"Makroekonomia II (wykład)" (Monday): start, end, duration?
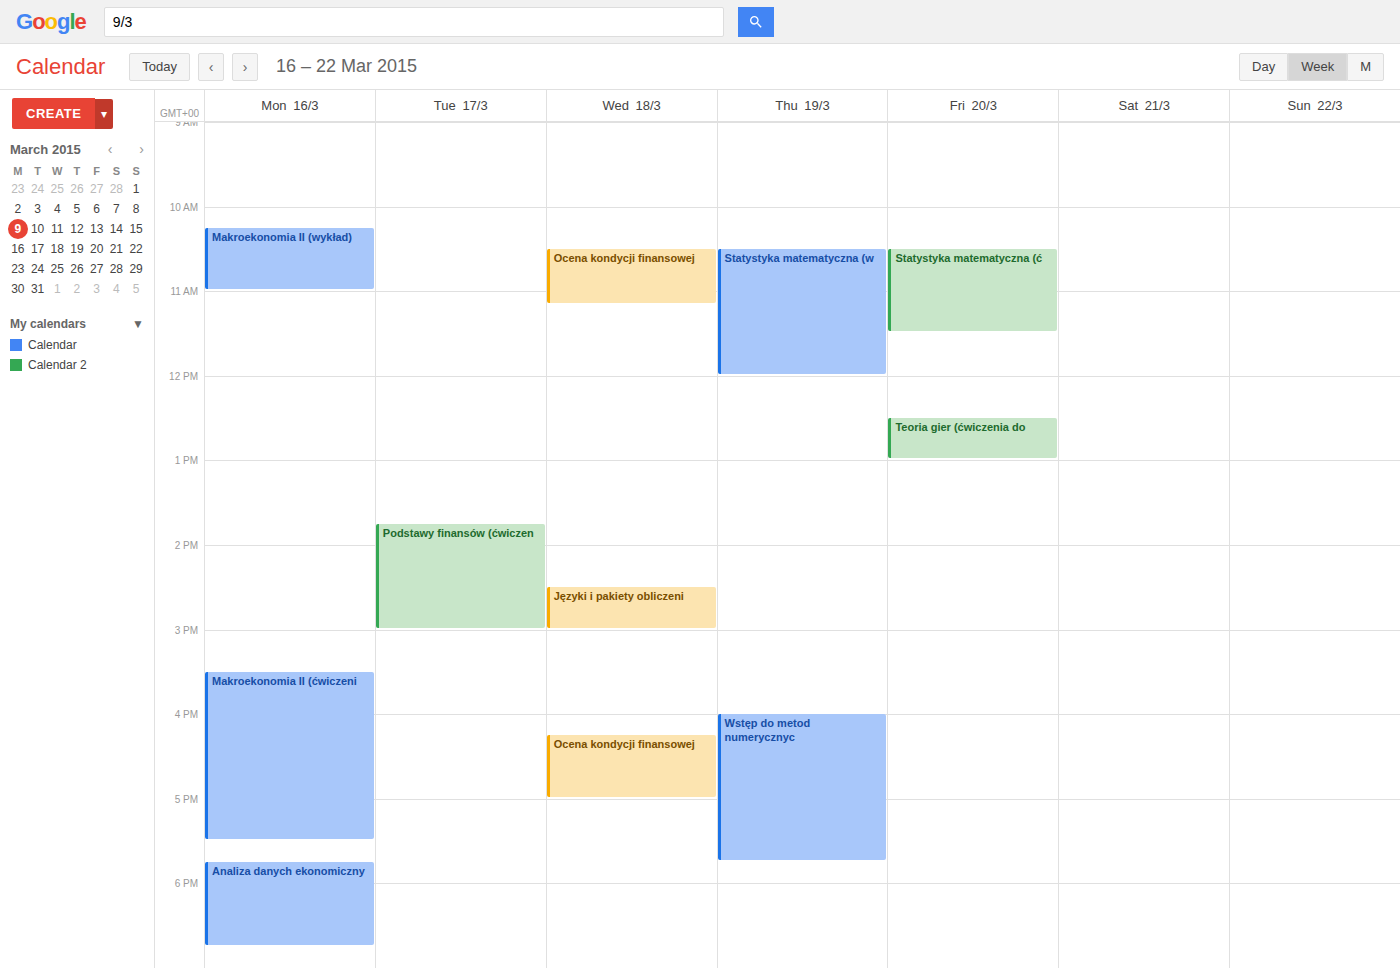
10:15 AM to 11:00 AM, 45 minutes